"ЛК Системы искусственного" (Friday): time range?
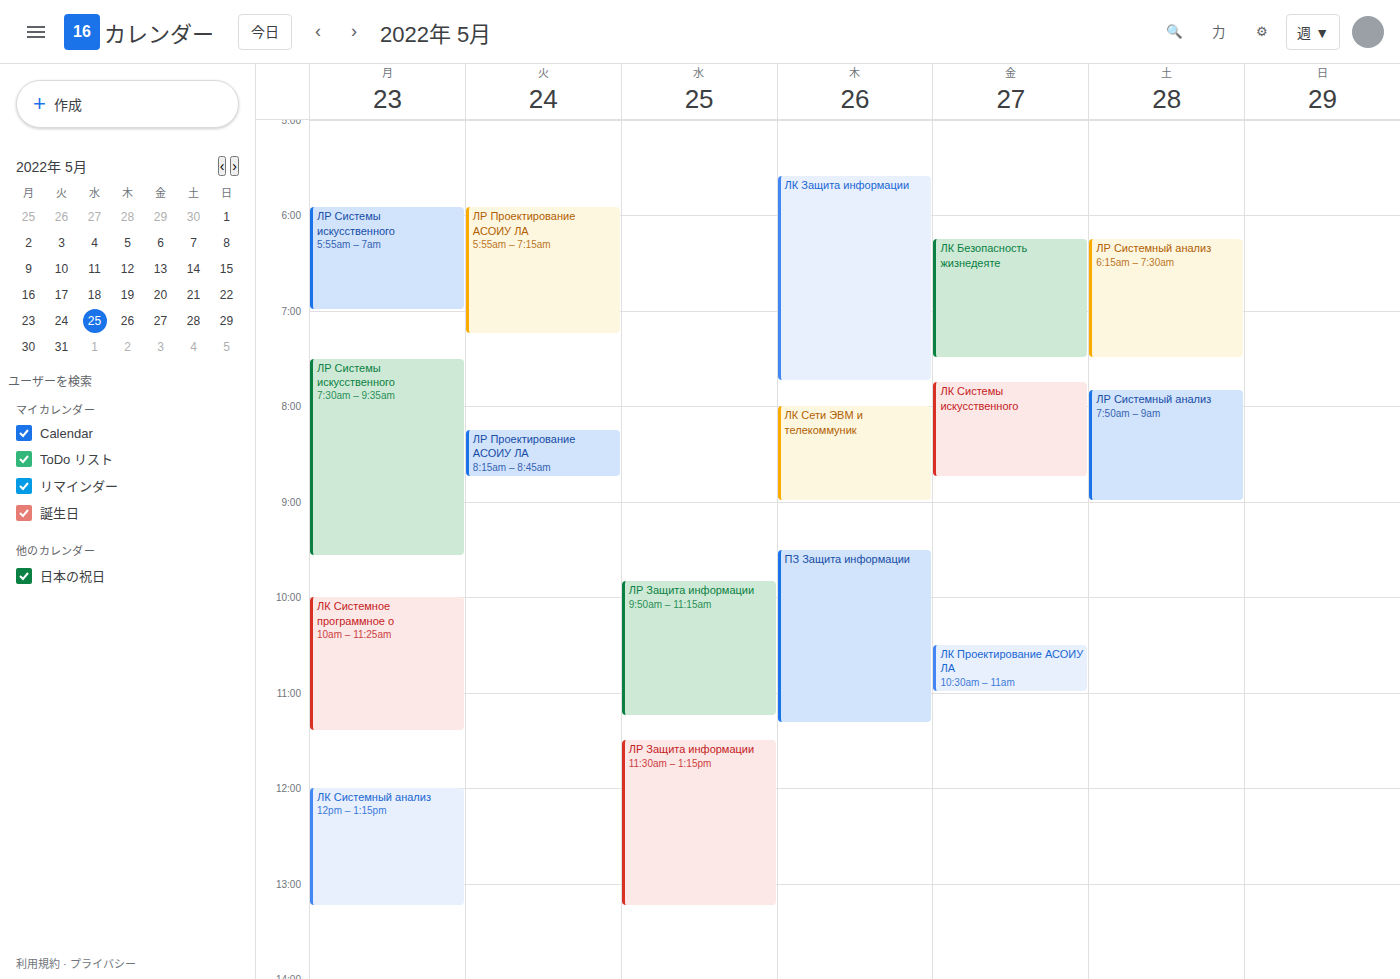
7:45 AM to 8:45 AM